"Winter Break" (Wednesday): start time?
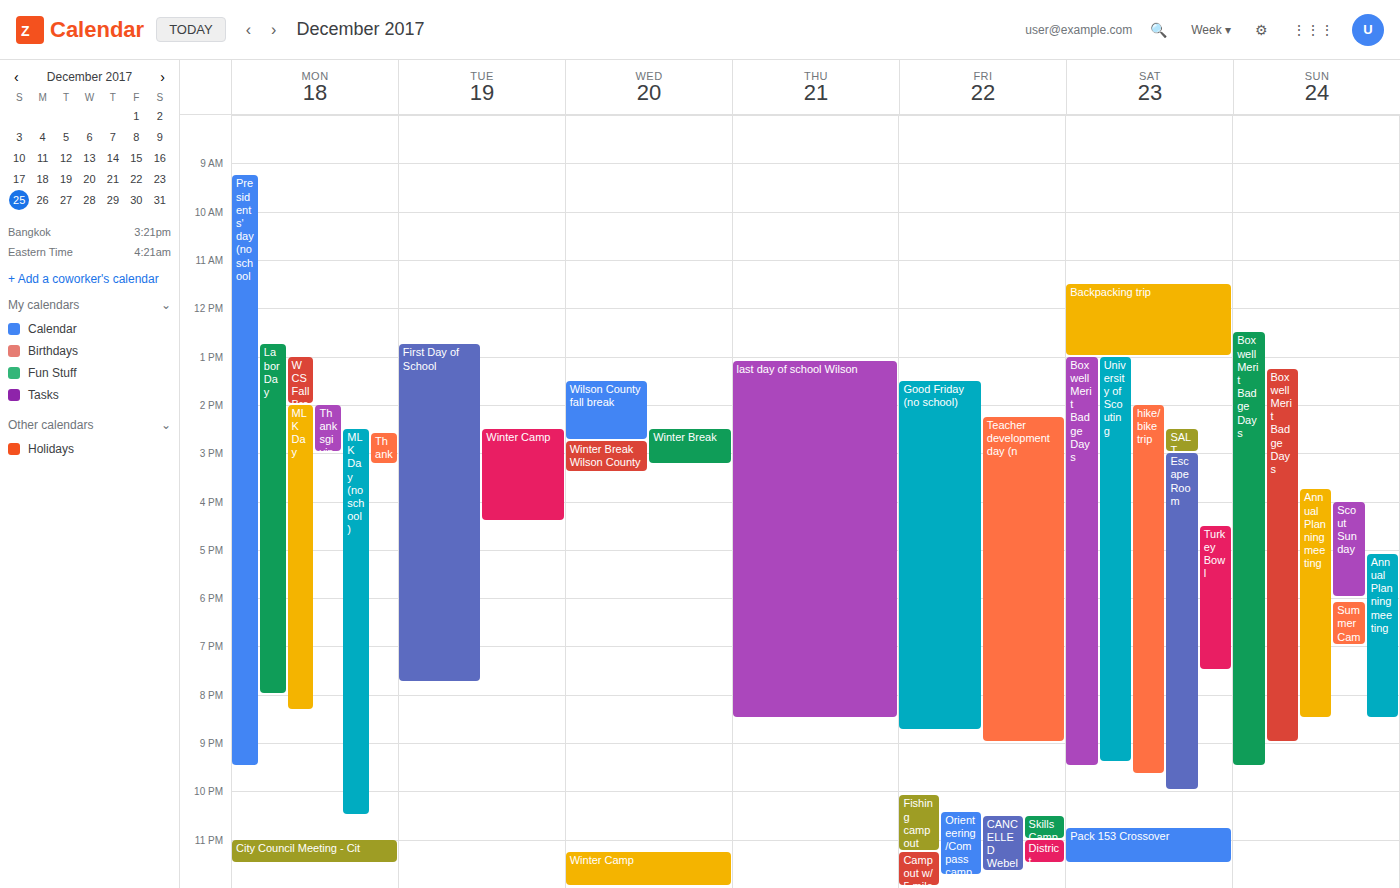
2:30 PM